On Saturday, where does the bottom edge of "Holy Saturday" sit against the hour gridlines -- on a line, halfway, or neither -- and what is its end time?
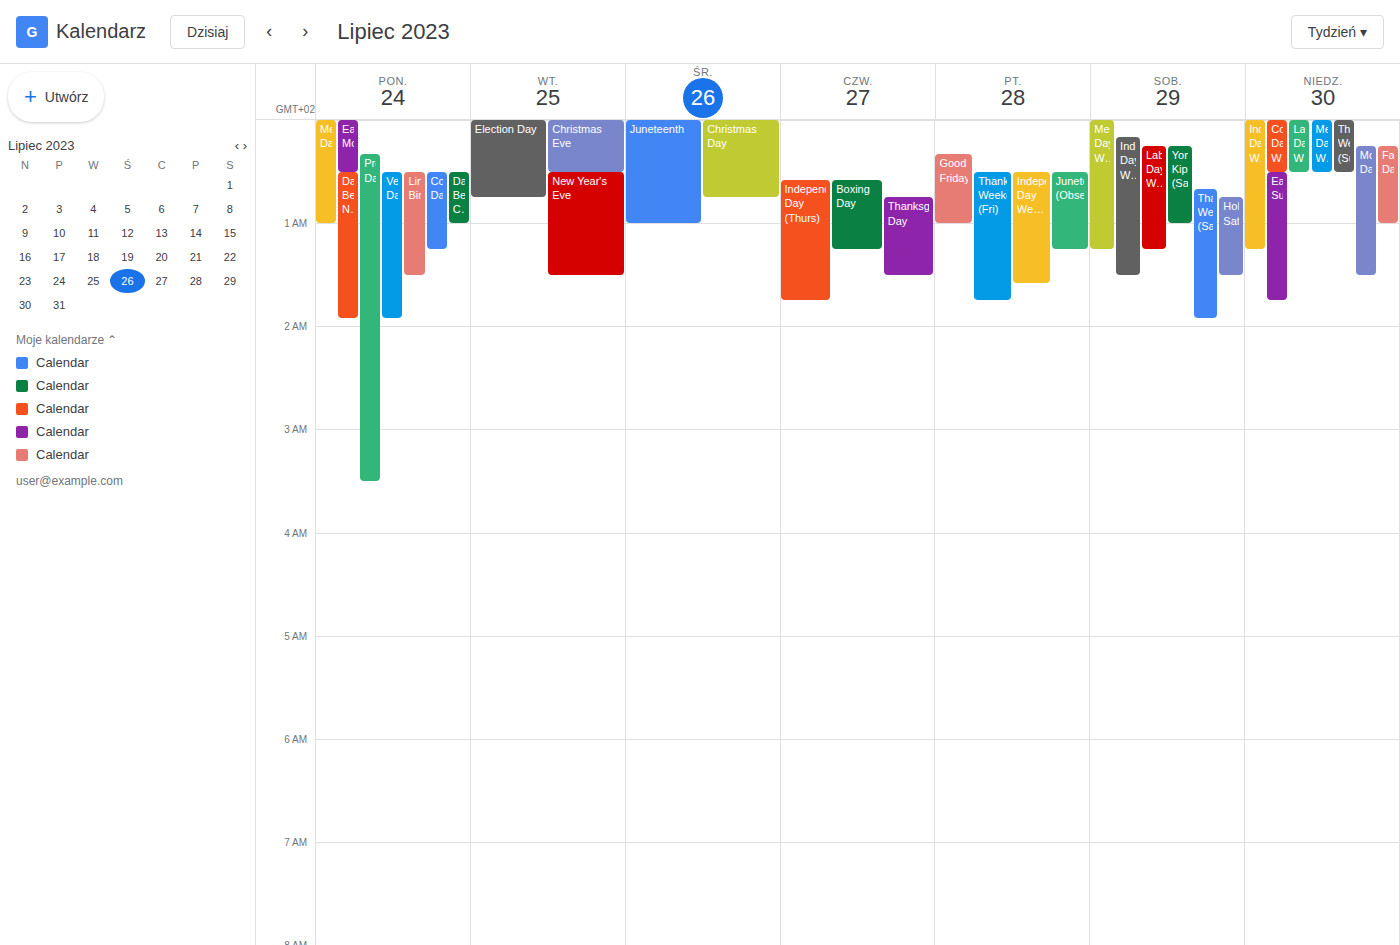
1:30 AM -- halfway between the 1 AM and 2 AM lines.